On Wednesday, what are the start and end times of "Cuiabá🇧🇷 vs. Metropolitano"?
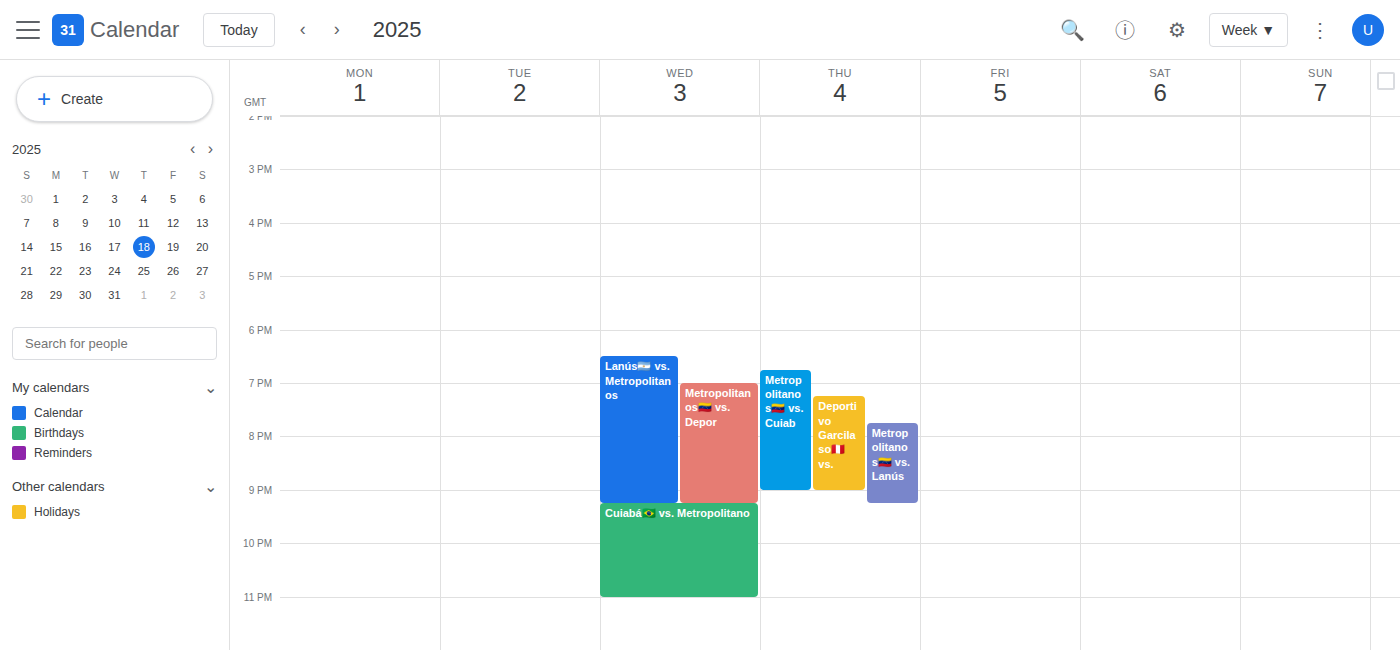
21:15 to 23:00